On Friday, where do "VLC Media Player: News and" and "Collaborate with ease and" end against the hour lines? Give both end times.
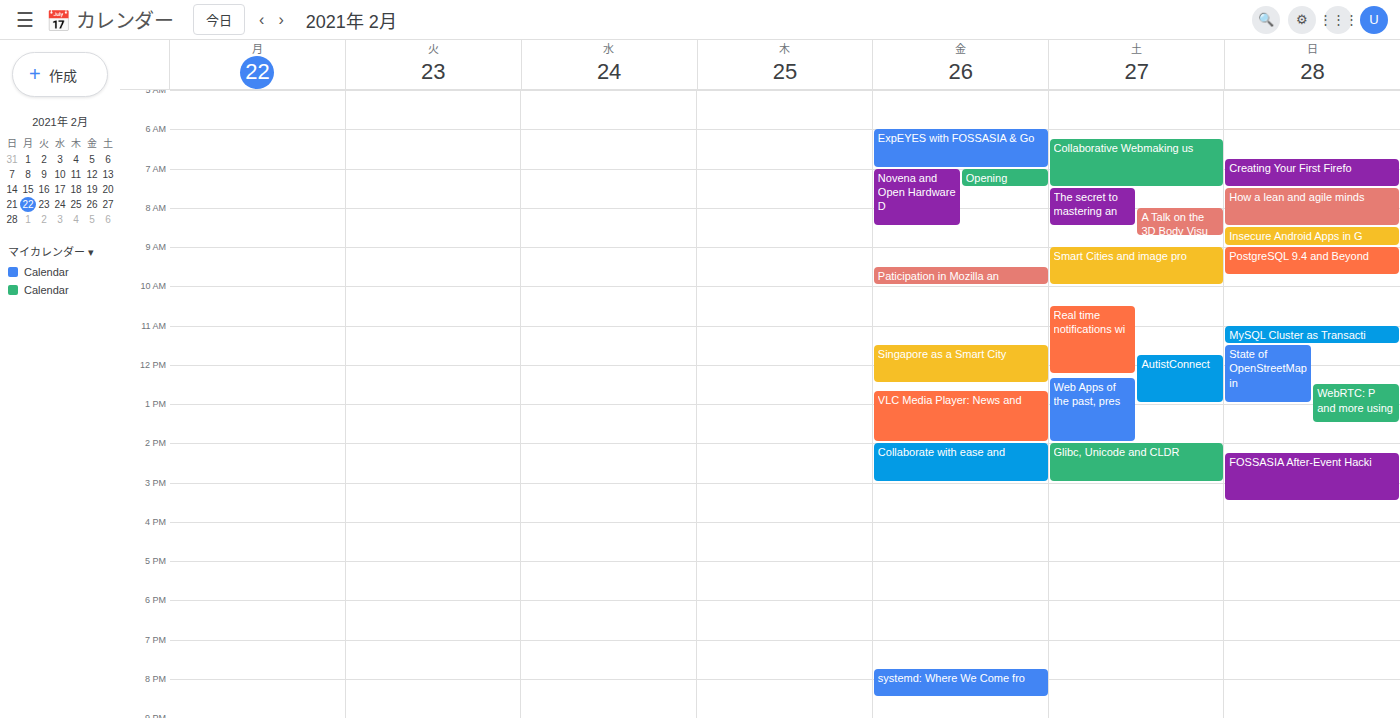
"VLC Media Player: News and": 14:00, exactly on the 14:00 line. "Collaborate with ease and": 15:00, exactly on the 15:00 line.